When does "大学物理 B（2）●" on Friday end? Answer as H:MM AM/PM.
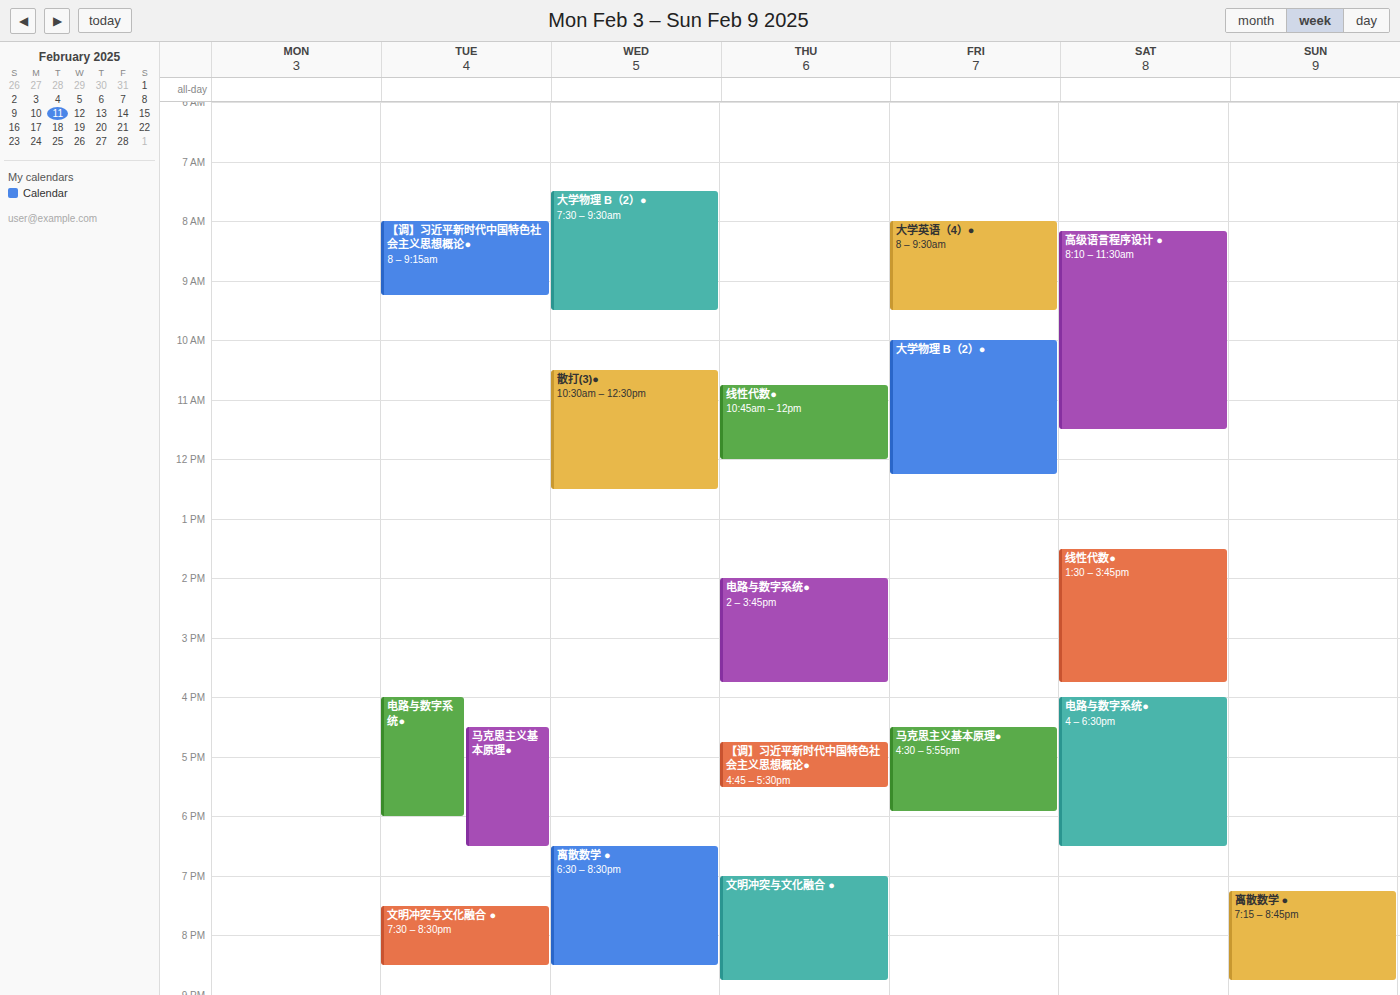
12:15 PM